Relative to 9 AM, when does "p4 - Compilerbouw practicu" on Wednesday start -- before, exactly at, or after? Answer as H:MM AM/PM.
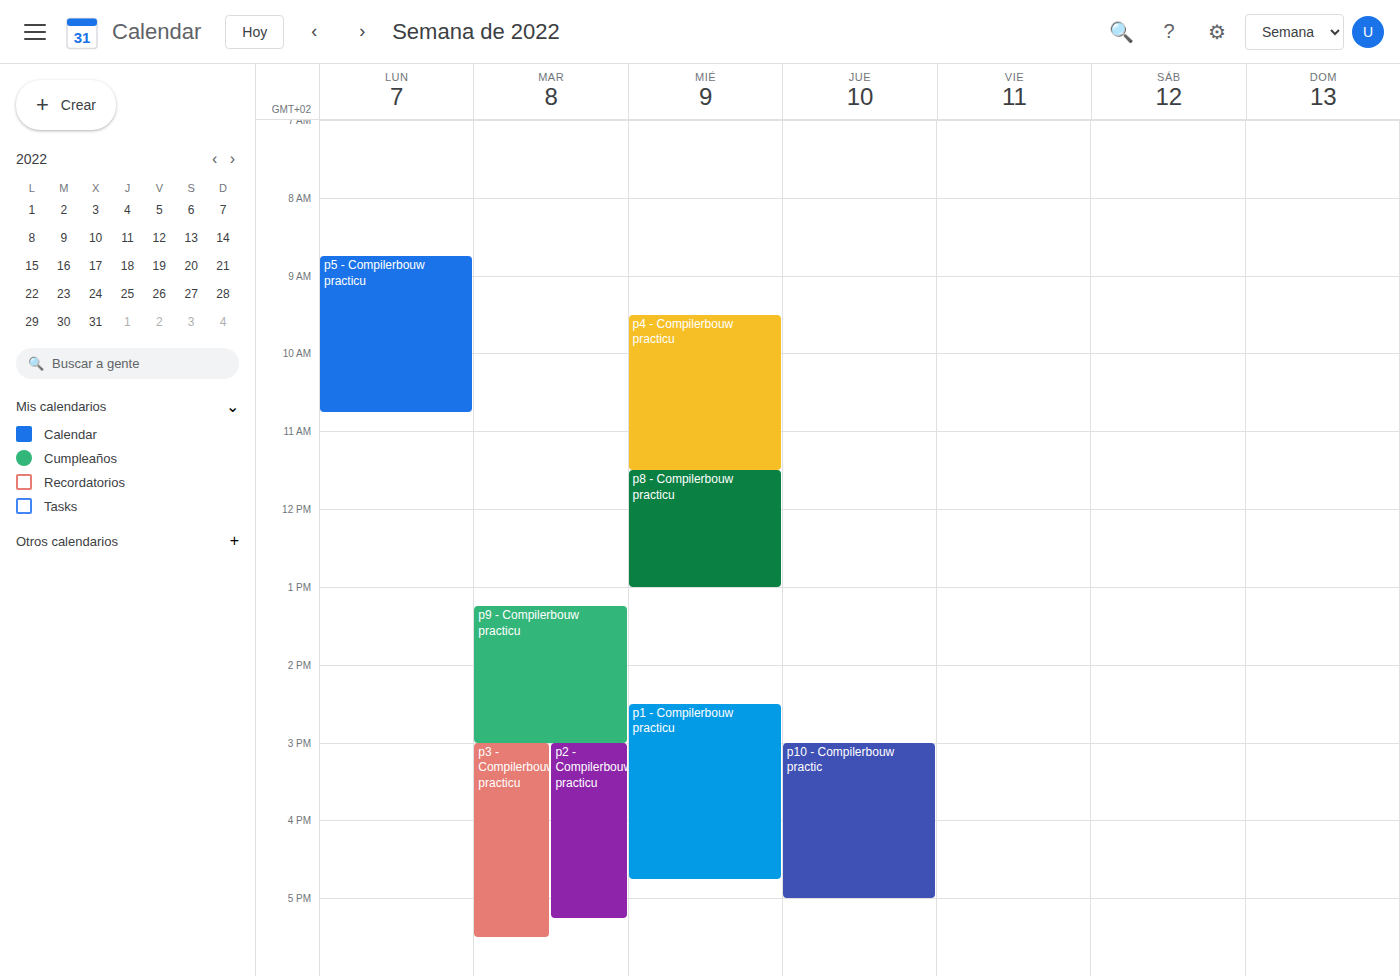
9:30 AM -- after 9 AM, 30 minutes below the 9 AM line.